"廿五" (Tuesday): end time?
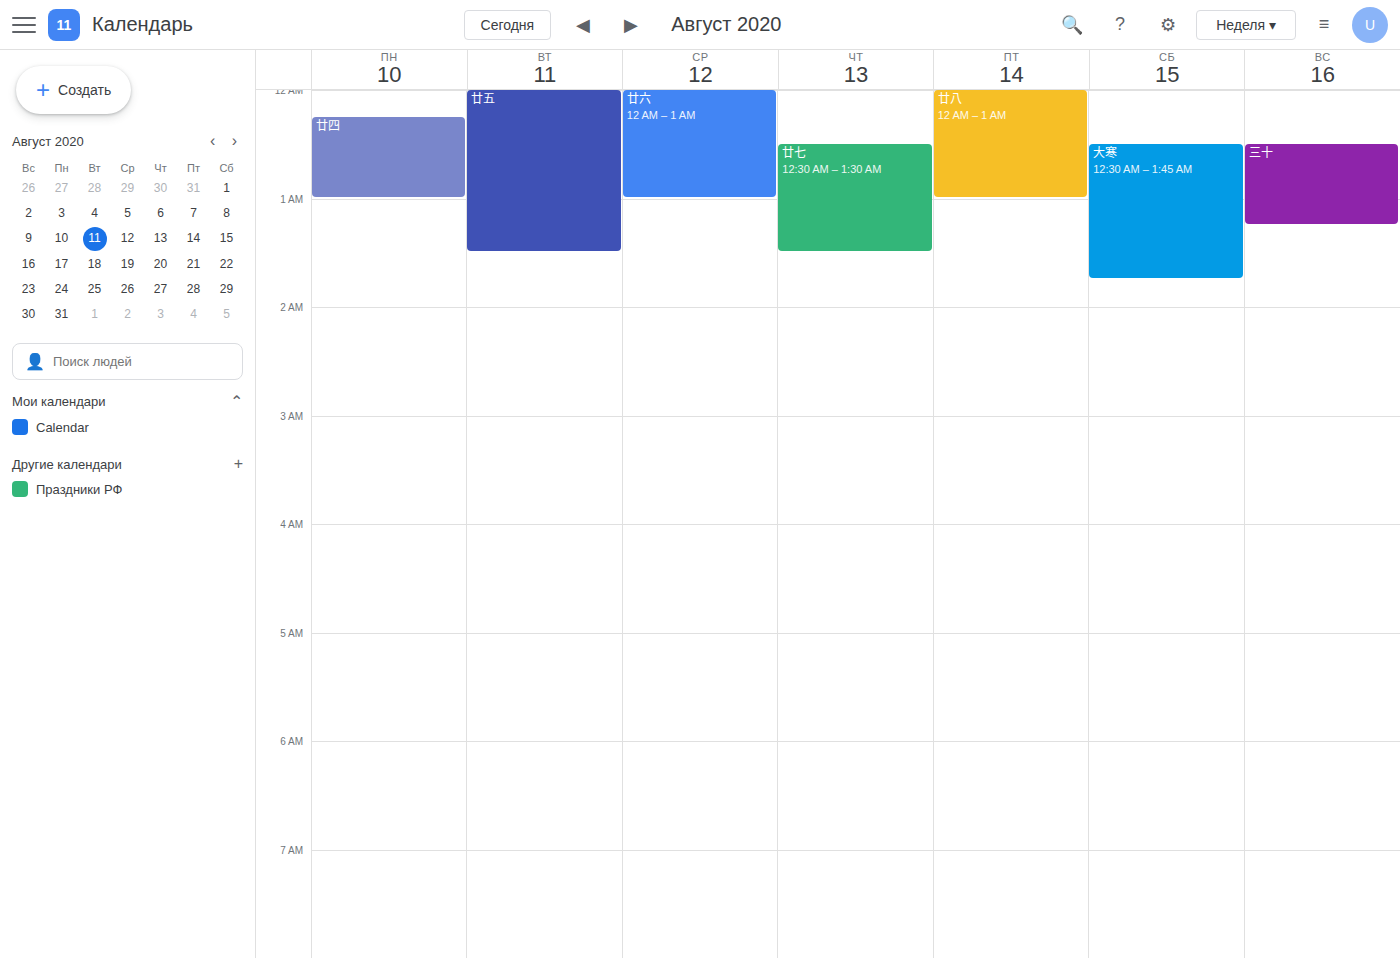
1:30 AM